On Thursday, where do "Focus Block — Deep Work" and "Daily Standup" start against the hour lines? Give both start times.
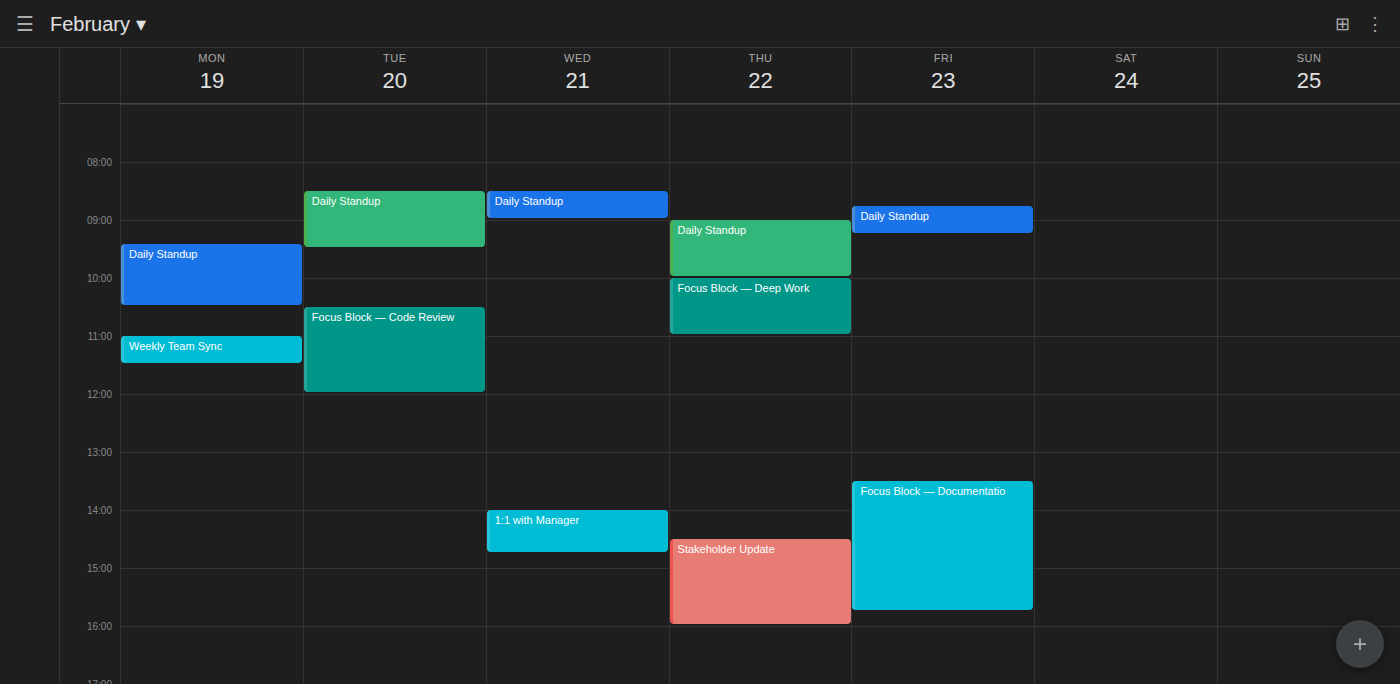
"Focus Block — Deep Work": 10:00 AM, exactly on the 10 AM line. "Daily Standup": 9:00 AM, exactly on the 9 AM line.